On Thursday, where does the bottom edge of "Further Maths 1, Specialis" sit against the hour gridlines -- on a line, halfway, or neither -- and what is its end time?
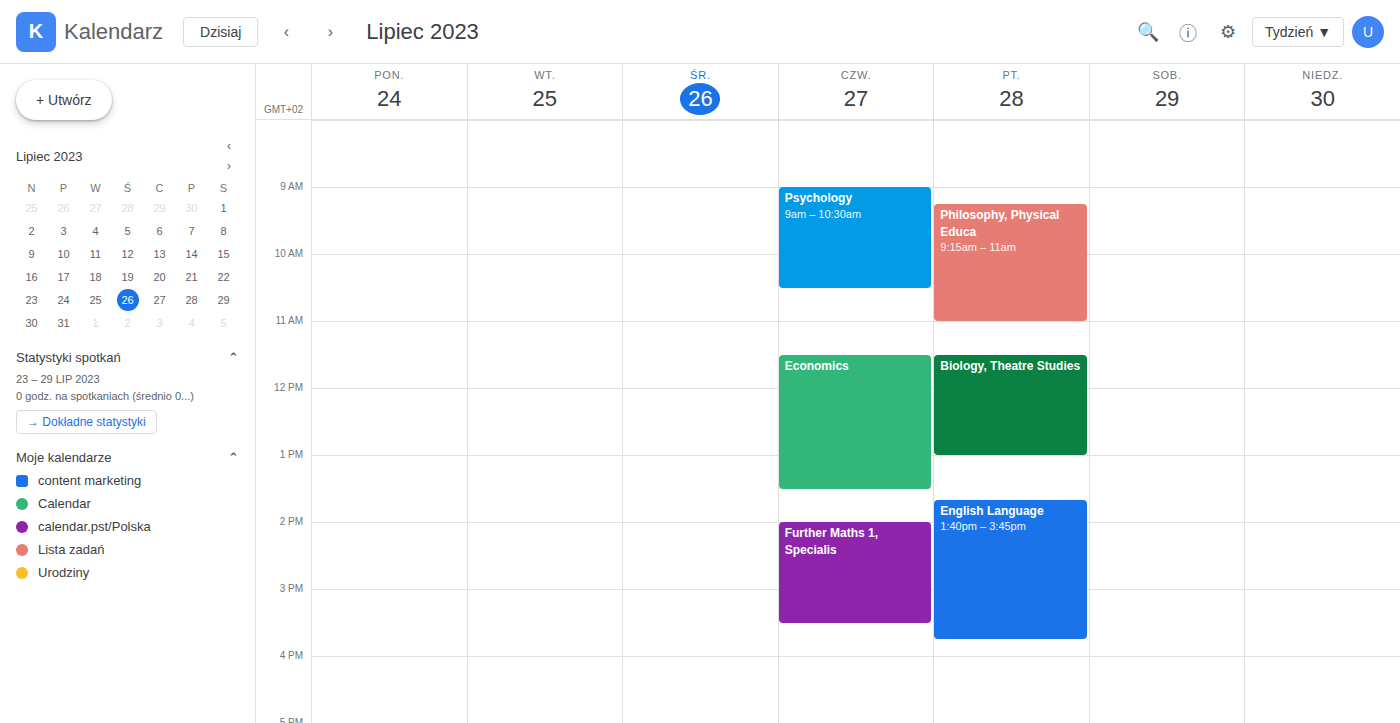
3:30 PM -- halfway between the 3 PM and 4 PM lines.